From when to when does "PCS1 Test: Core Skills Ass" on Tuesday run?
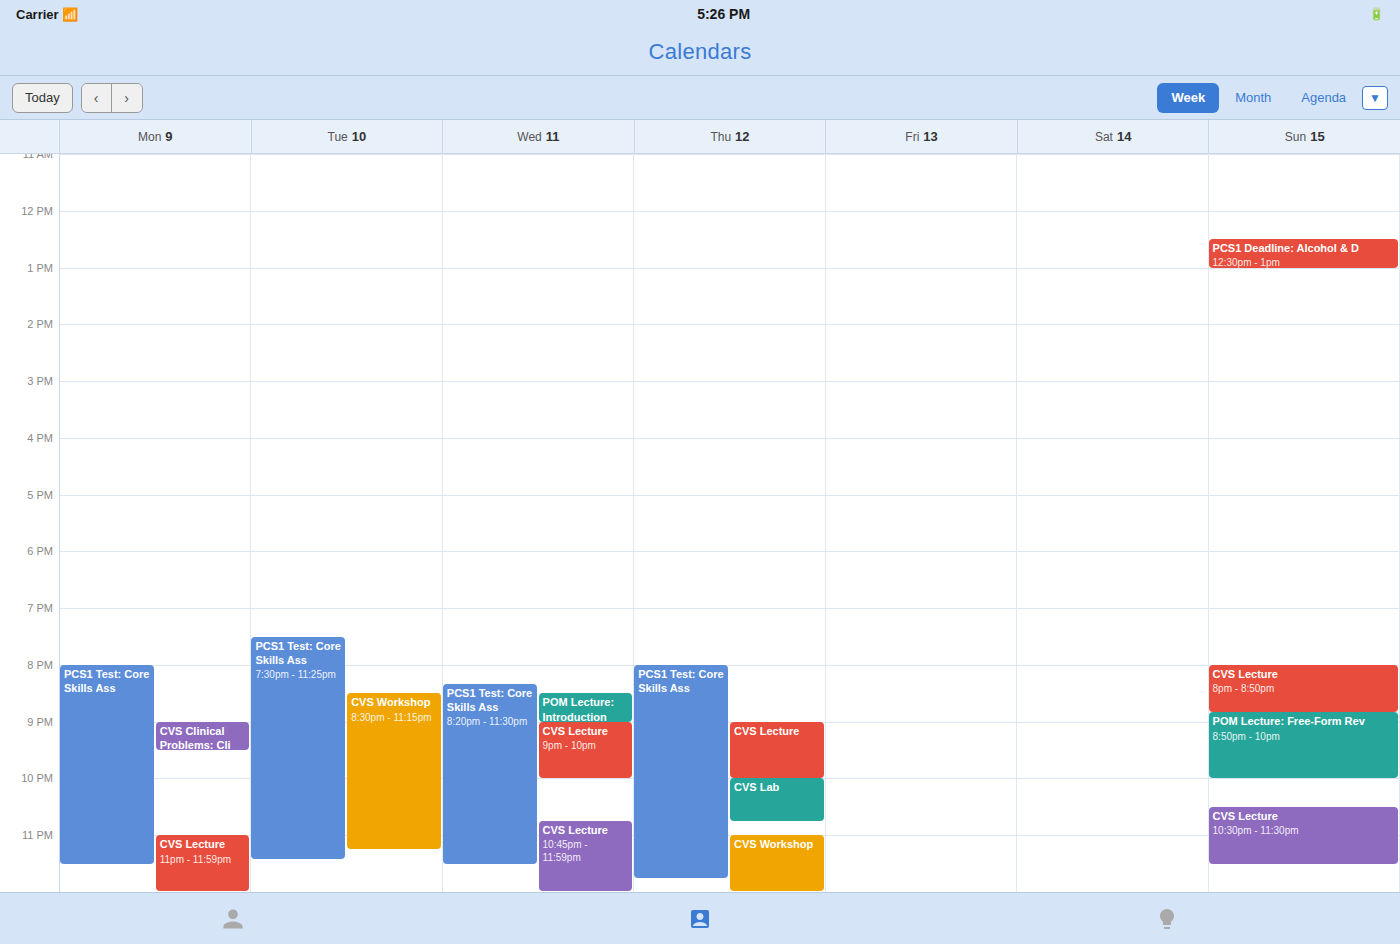
7:30 PM to 11:25 PM